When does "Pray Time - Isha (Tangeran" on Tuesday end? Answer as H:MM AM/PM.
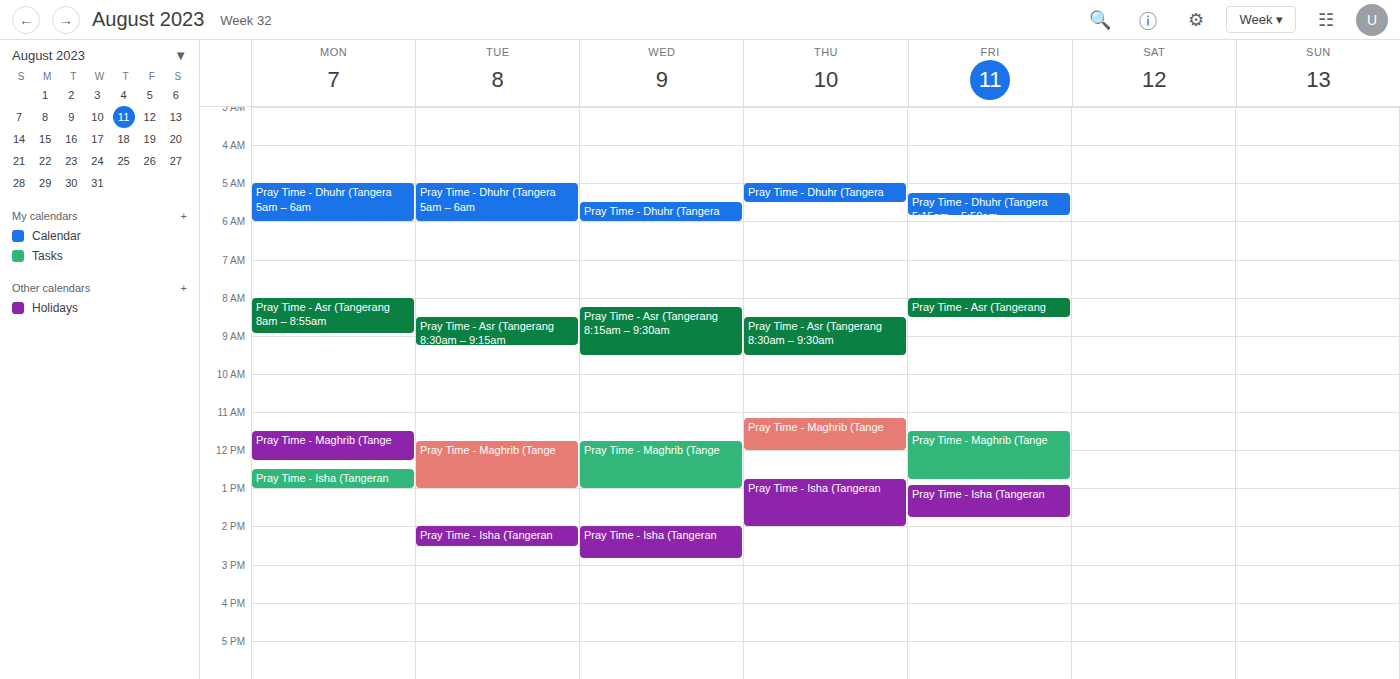
2:30 PM